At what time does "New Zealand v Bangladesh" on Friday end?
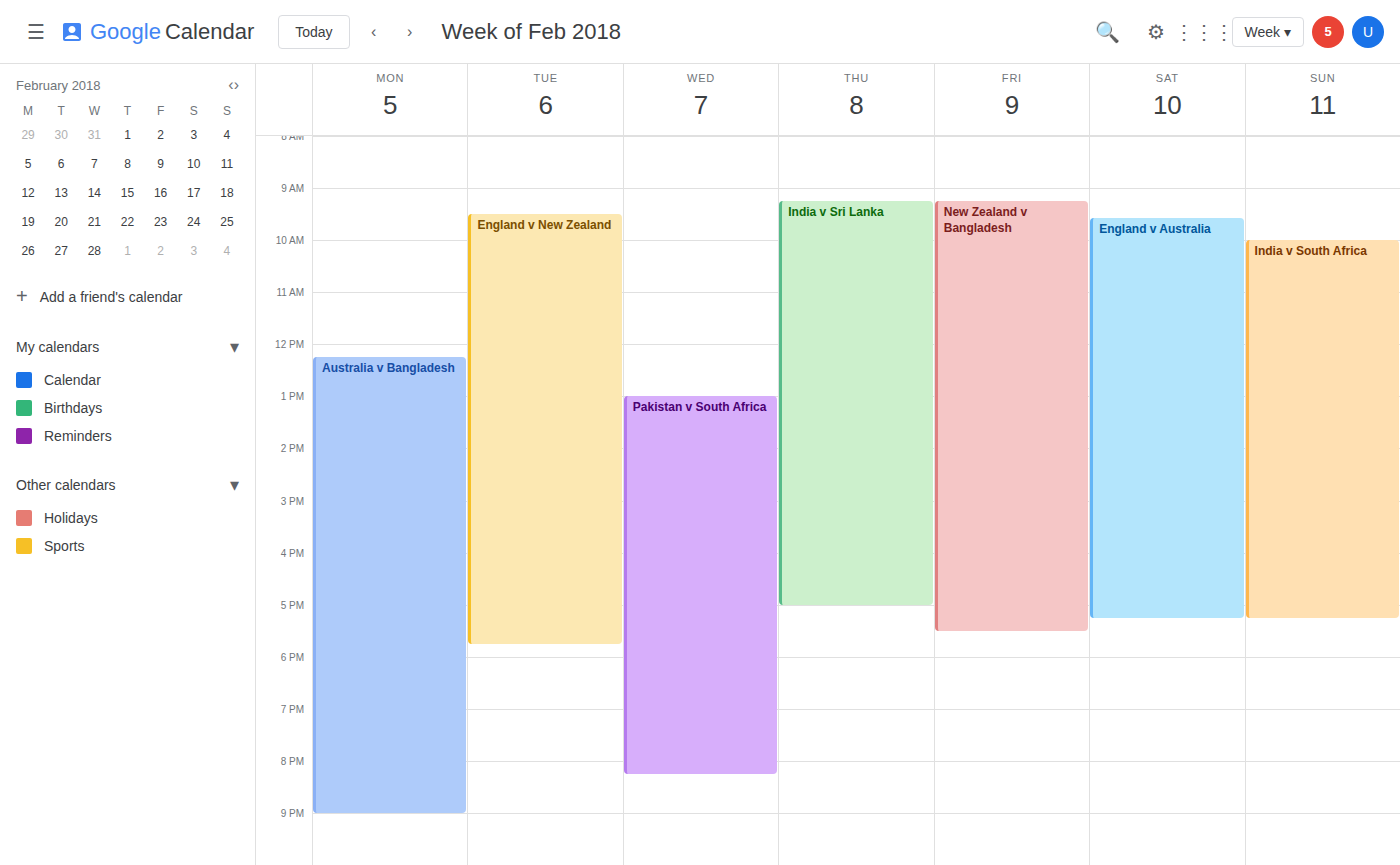
5:30 PM